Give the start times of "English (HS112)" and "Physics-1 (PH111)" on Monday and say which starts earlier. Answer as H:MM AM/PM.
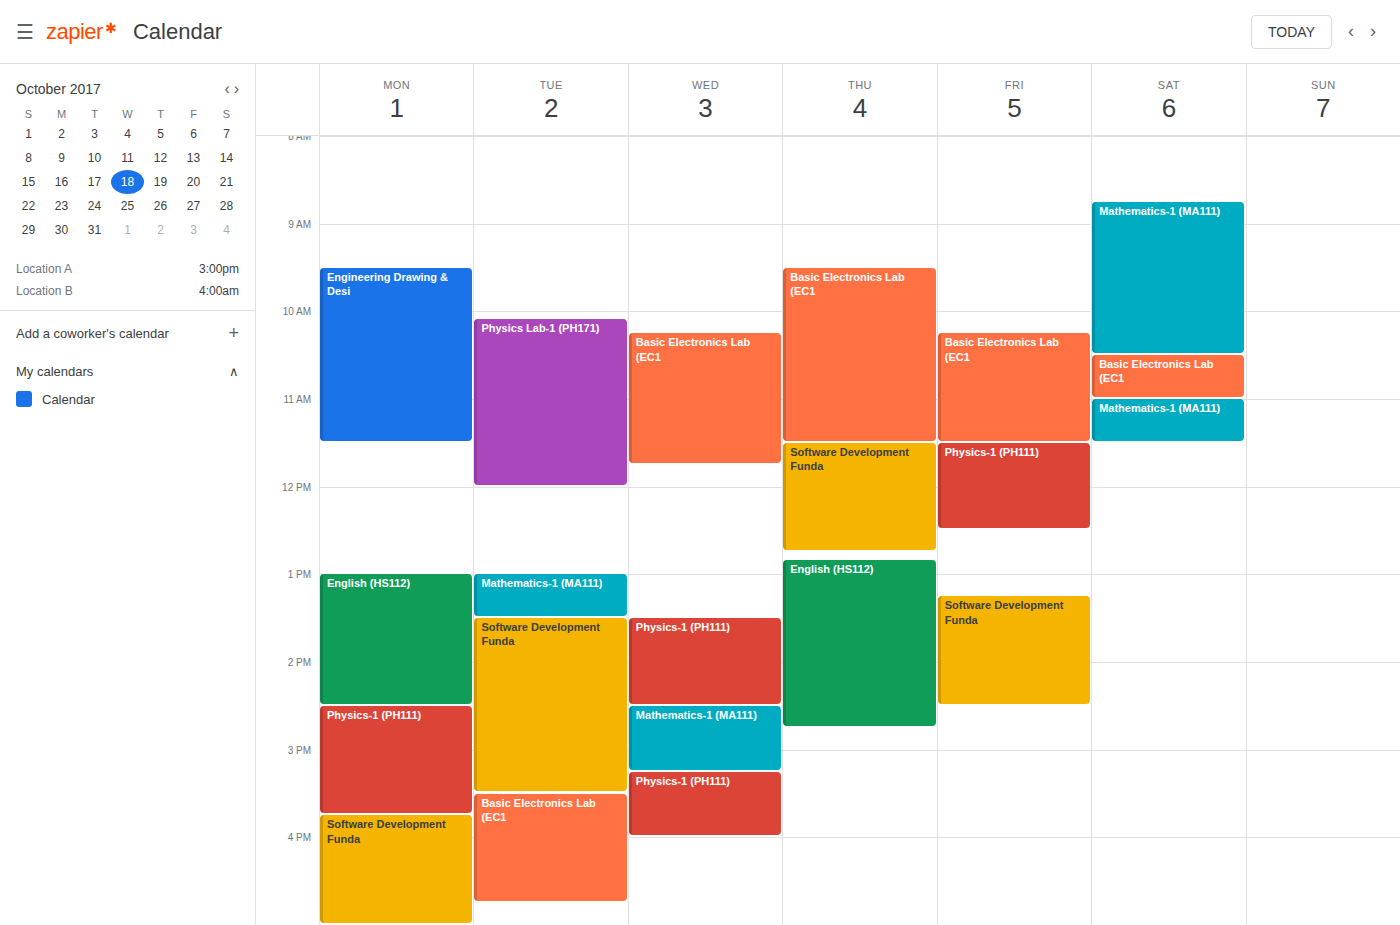
"English (HS112)" 1:00 PM; "Physics-1 (PH111)" 2:30 PM.